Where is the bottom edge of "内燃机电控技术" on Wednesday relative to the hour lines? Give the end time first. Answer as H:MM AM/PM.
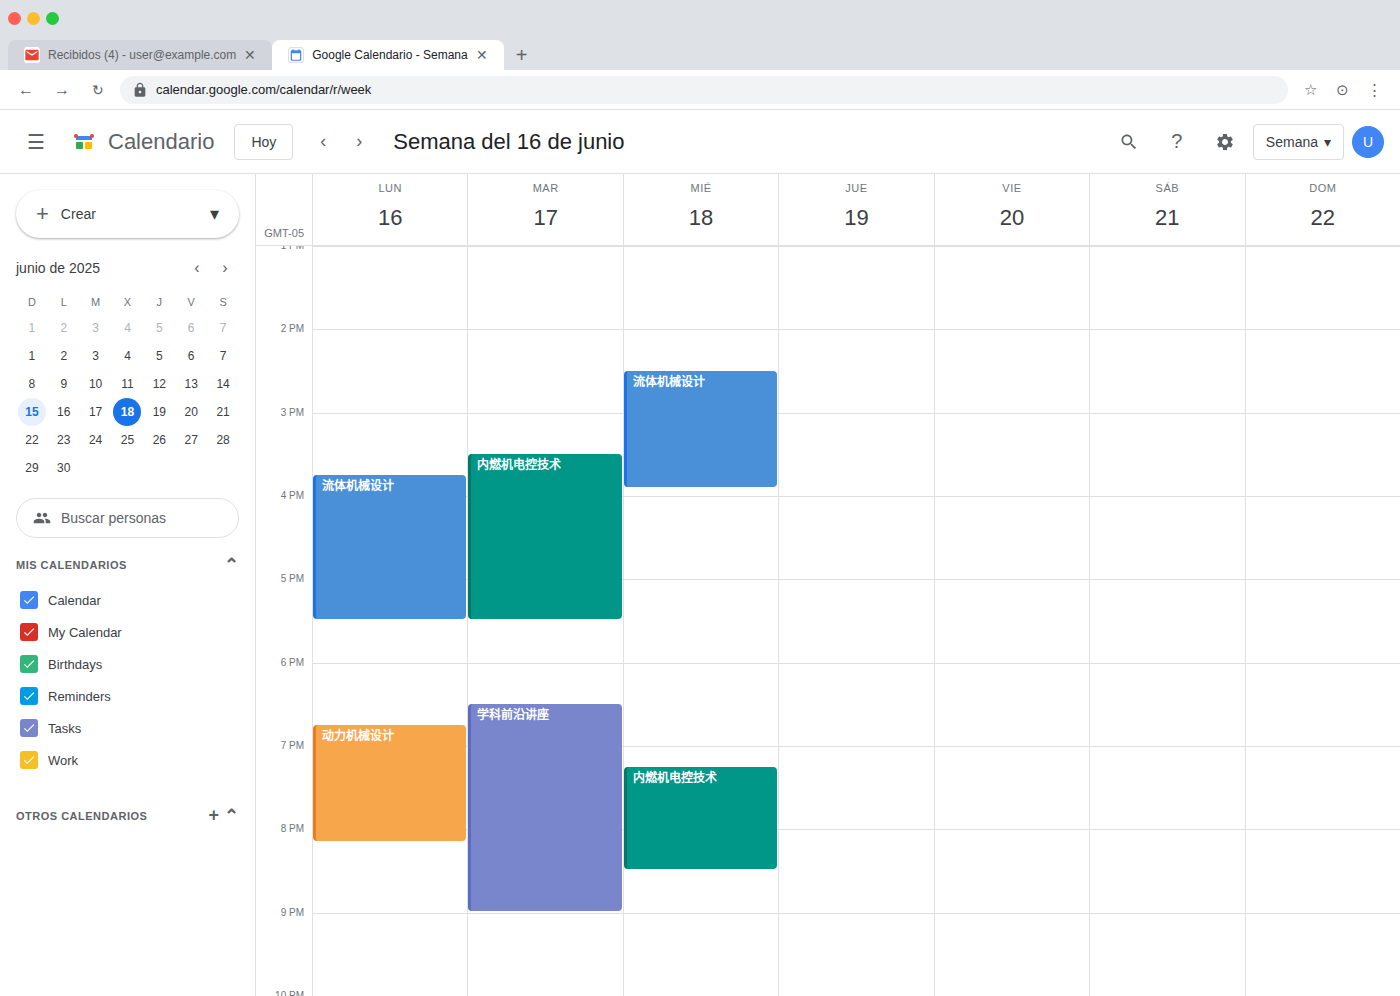
8:30 PM -- halfway between the 8 PM and 9 PM lines.